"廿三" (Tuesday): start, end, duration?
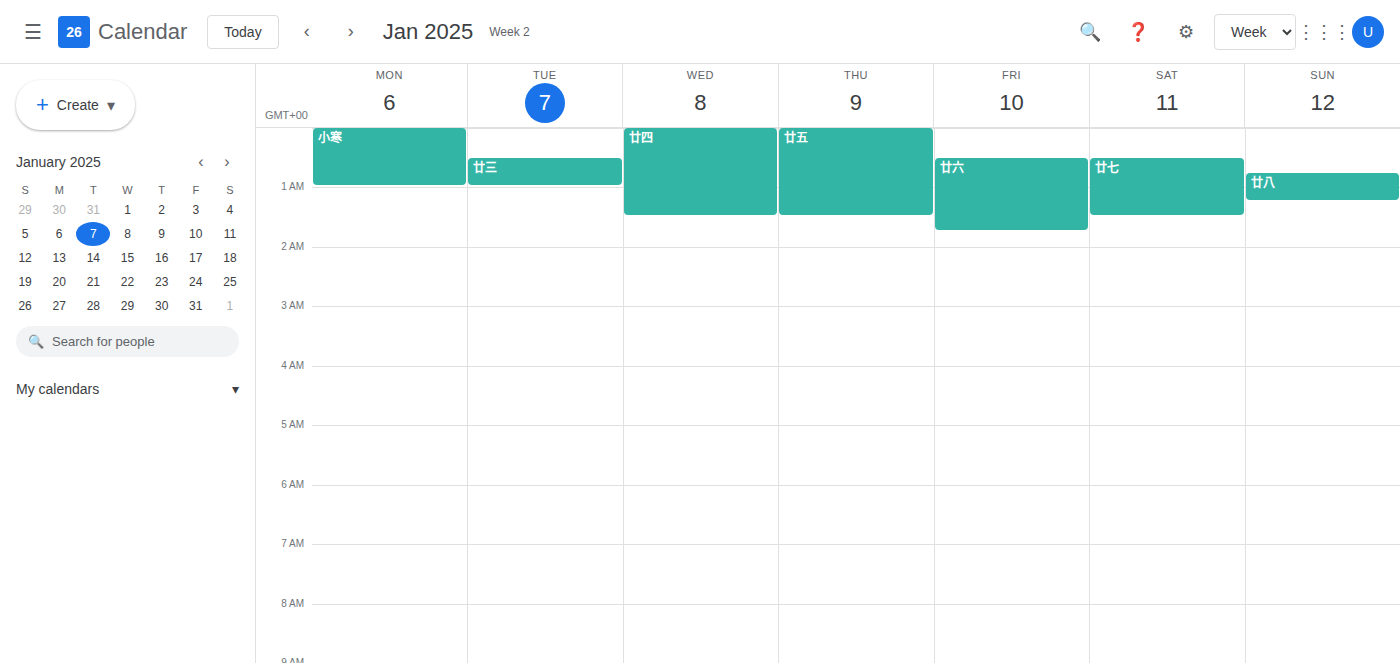
12:30 AM to 1:00 AM, 30 minutes